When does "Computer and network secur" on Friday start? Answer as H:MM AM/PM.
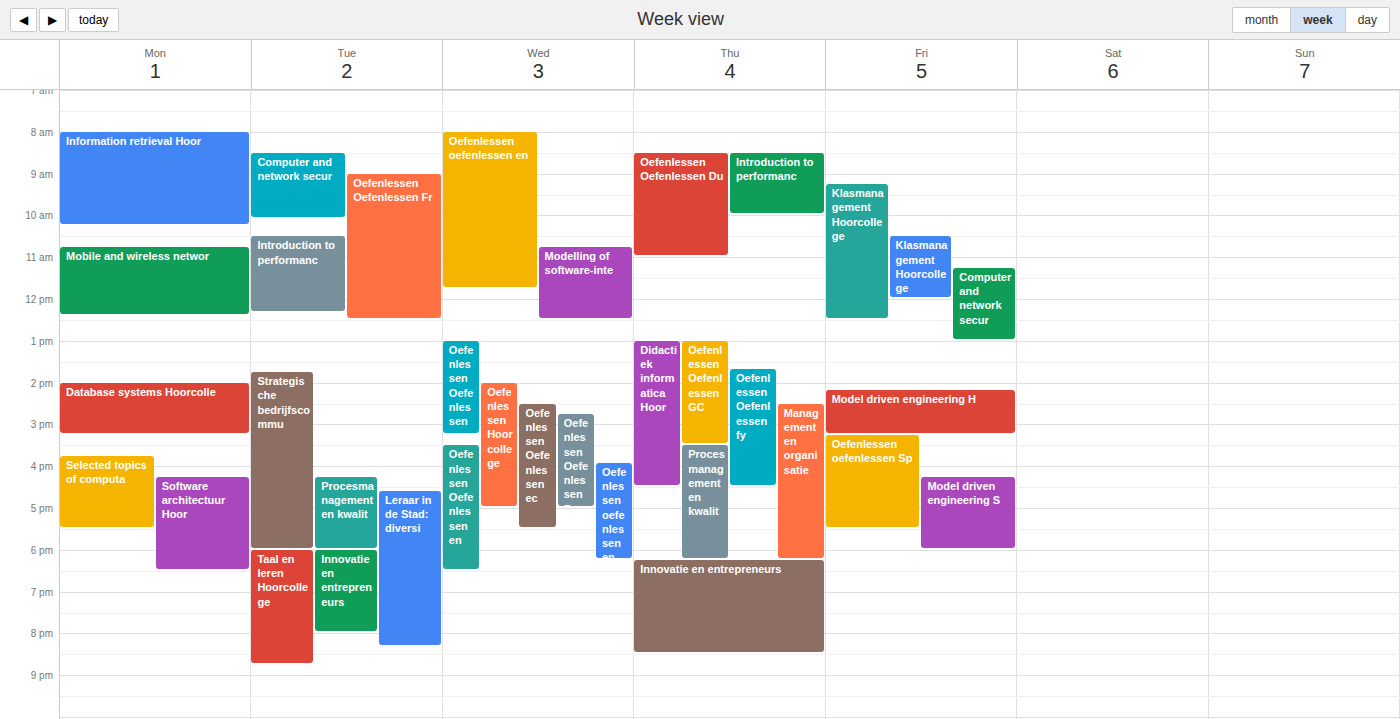
11:15 AM